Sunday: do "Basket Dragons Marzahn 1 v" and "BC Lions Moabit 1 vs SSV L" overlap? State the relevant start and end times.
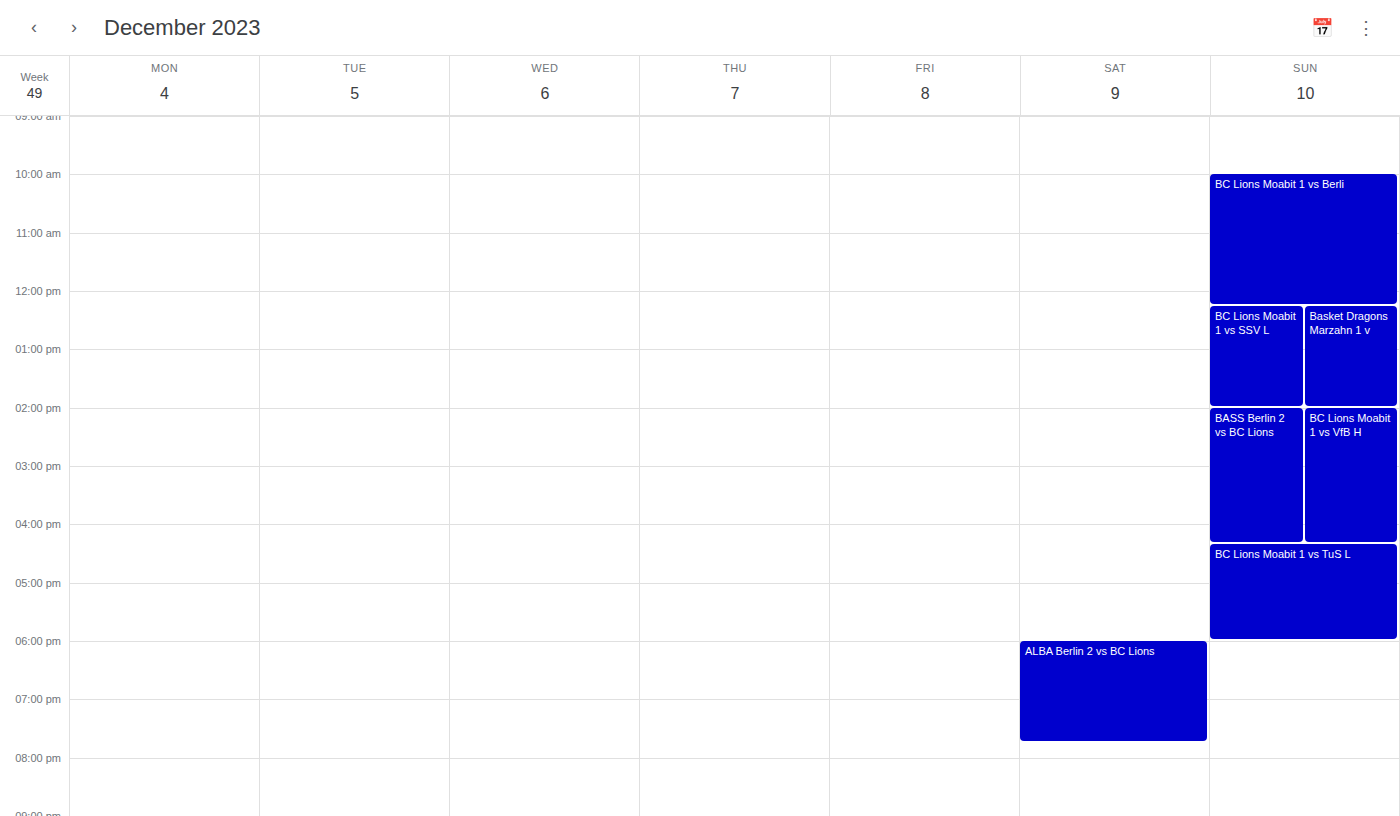
"BC Lions Moabit 1 vs SSV L" runs 12:15 PM to 2:00 PM, inside "Basket Dragons Marzahn 1 v" -- they overlap.